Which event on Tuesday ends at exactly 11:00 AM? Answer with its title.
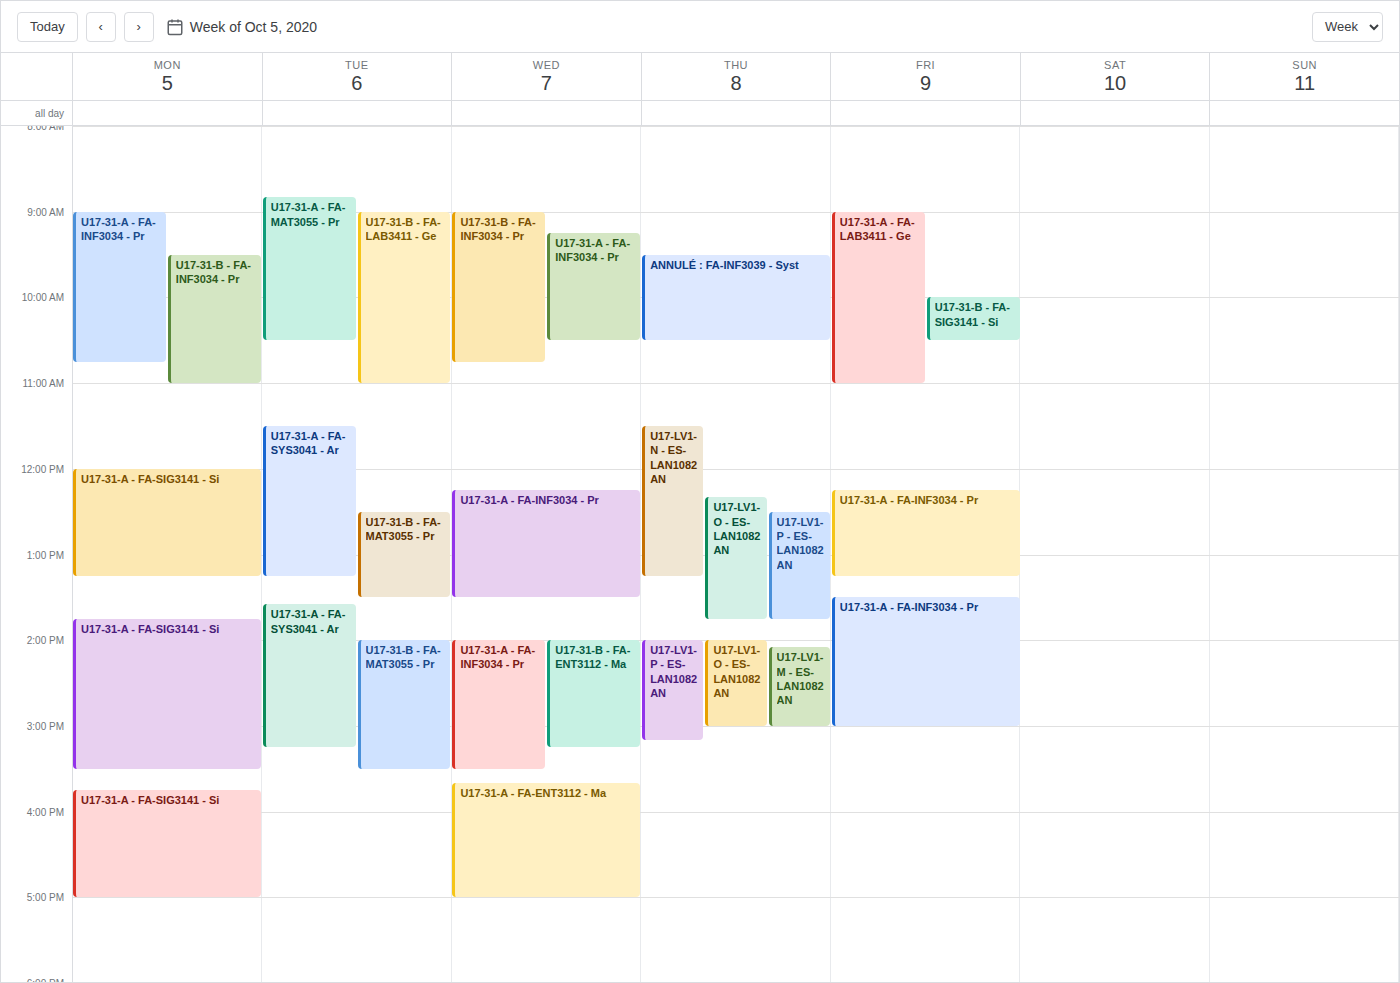
"U17-31-B - FA-LAB3411 - Ge"